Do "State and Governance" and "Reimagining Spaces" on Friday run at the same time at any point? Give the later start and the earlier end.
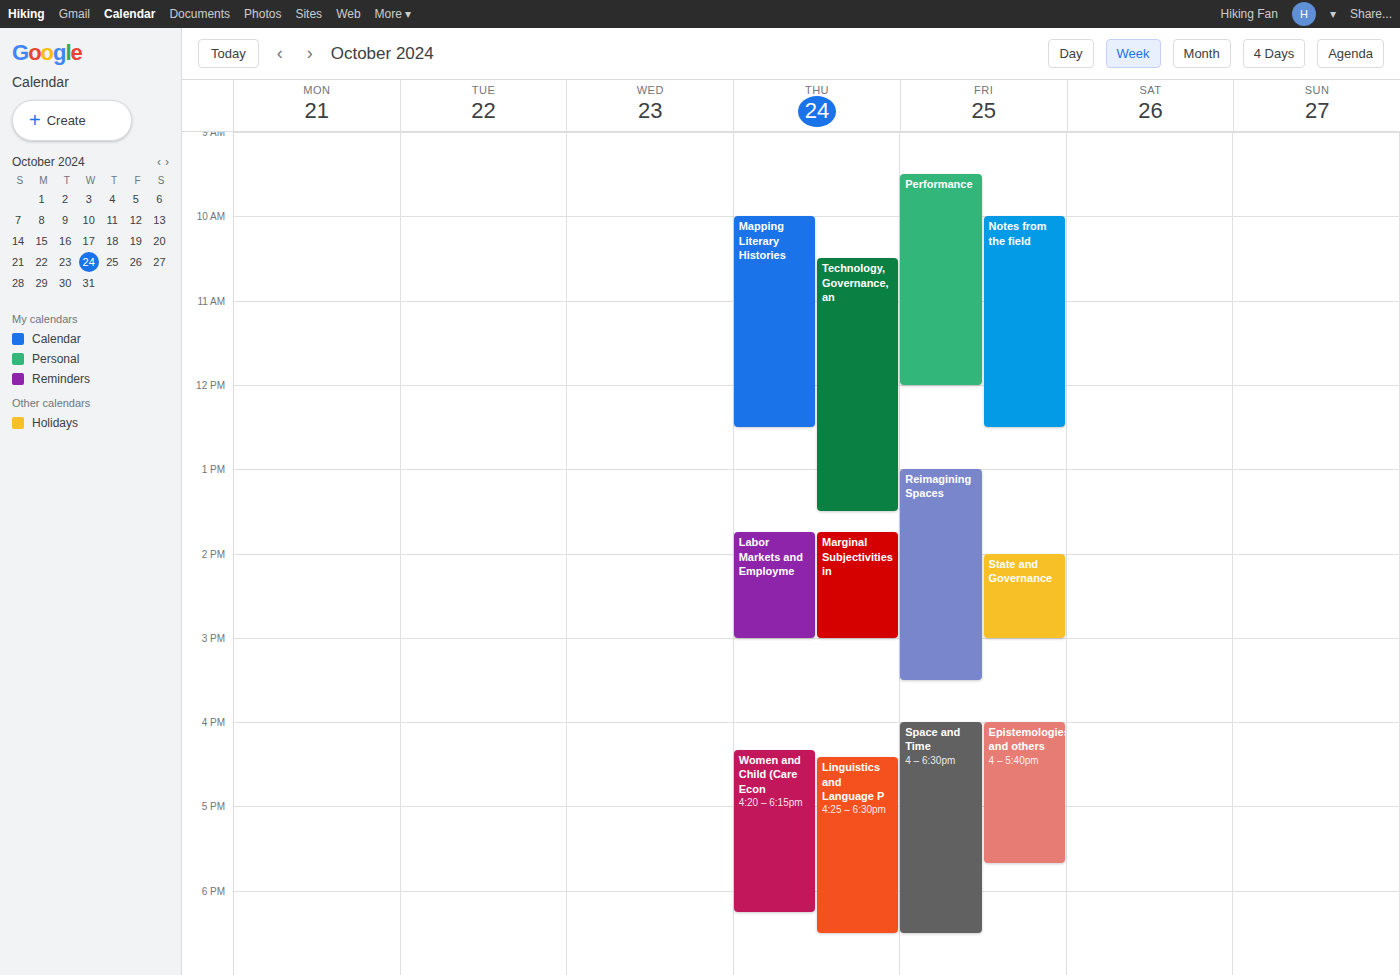
"State and Governance" runs 2:00 PM to 3:00 PM, inside "Reimagining Spaces" -- they overlap.